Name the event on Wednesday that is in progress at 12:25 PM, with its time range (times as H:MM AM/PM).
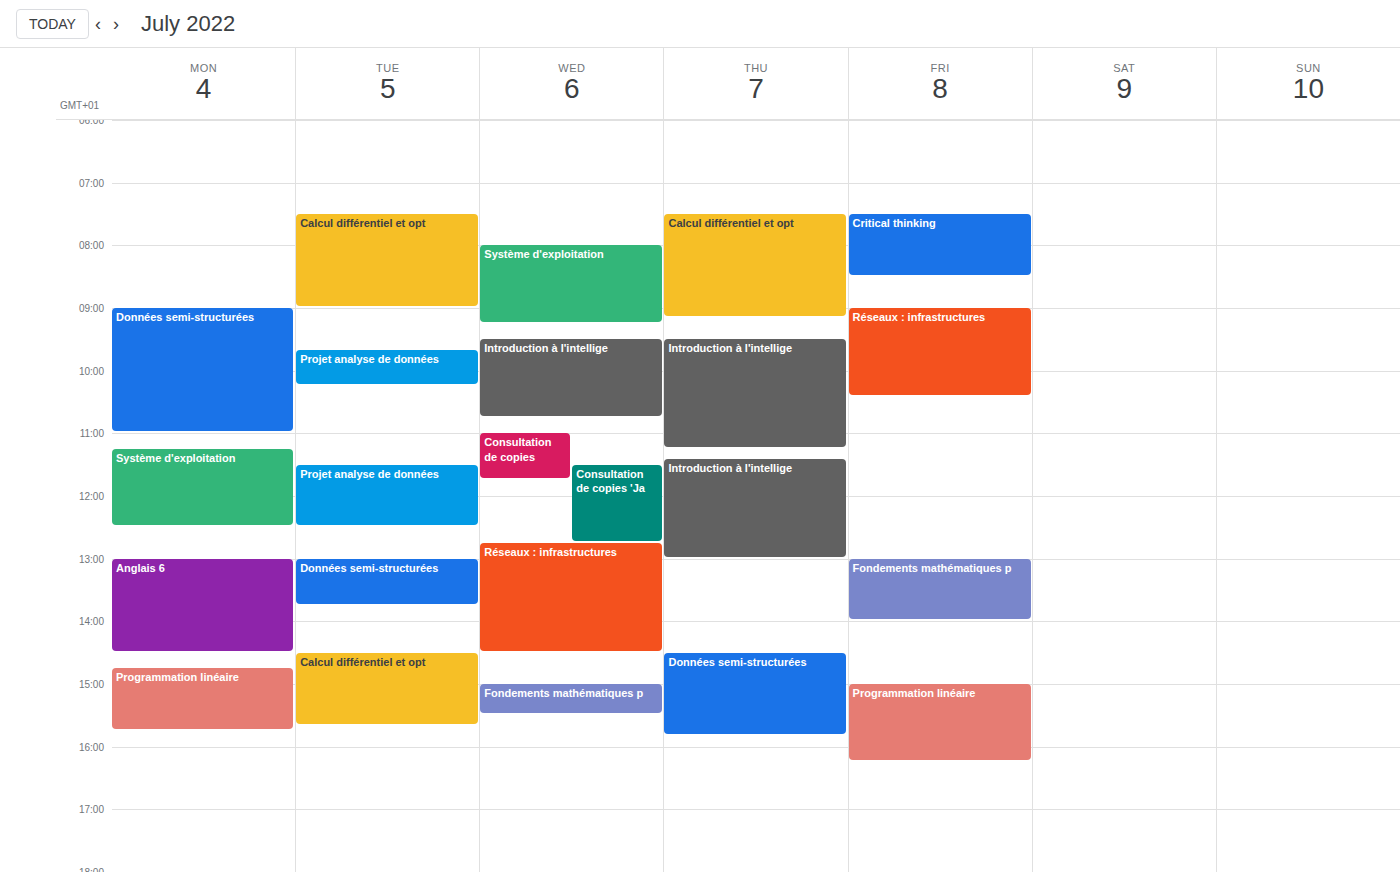
"Consultation de copies 'Ja", 11:30 AM to 12:45 PM